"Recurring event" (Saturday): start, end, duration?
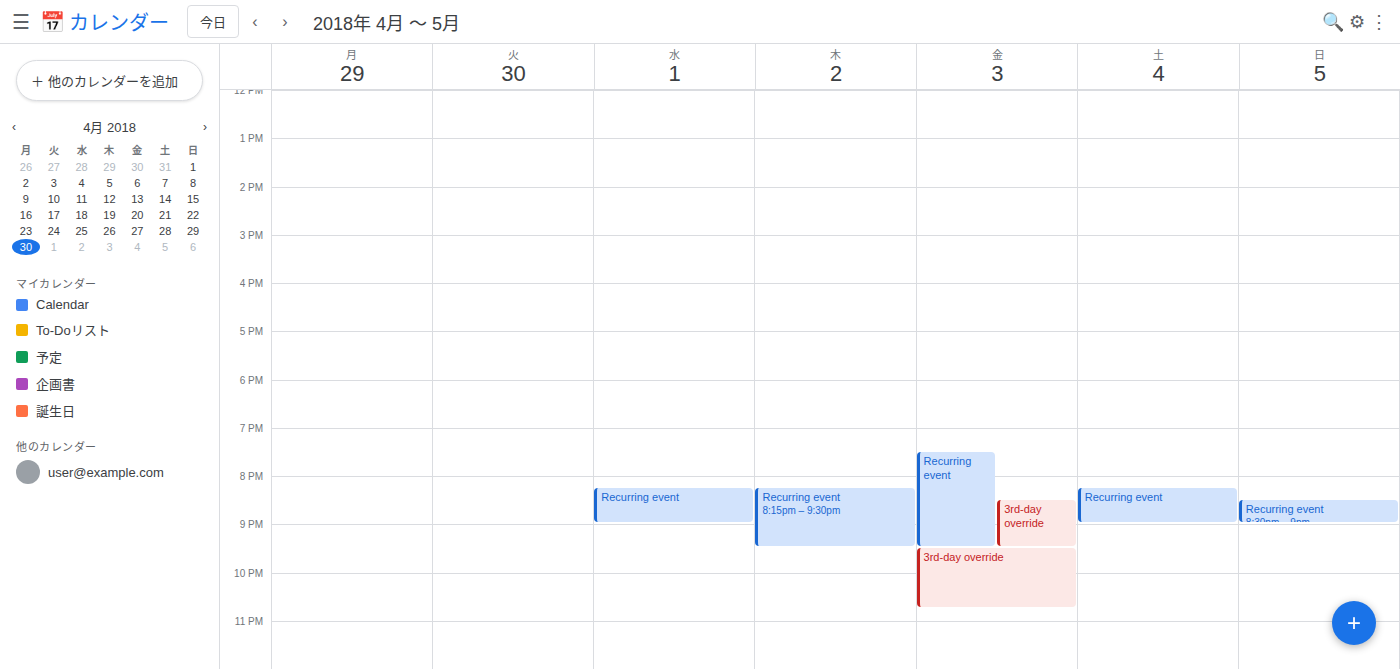
8:15 PM to 9:00 PM, 45 minutes